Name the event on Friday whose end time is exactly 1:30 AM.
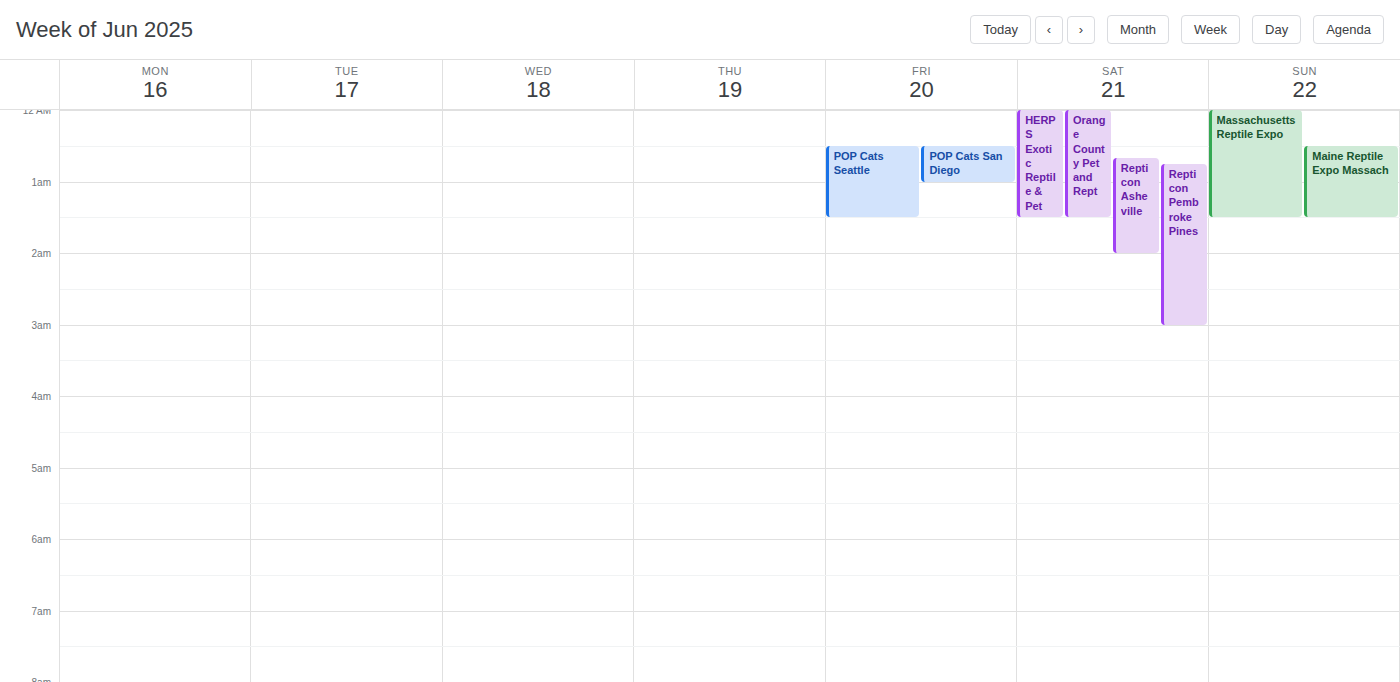
"POP Cats Seattle"